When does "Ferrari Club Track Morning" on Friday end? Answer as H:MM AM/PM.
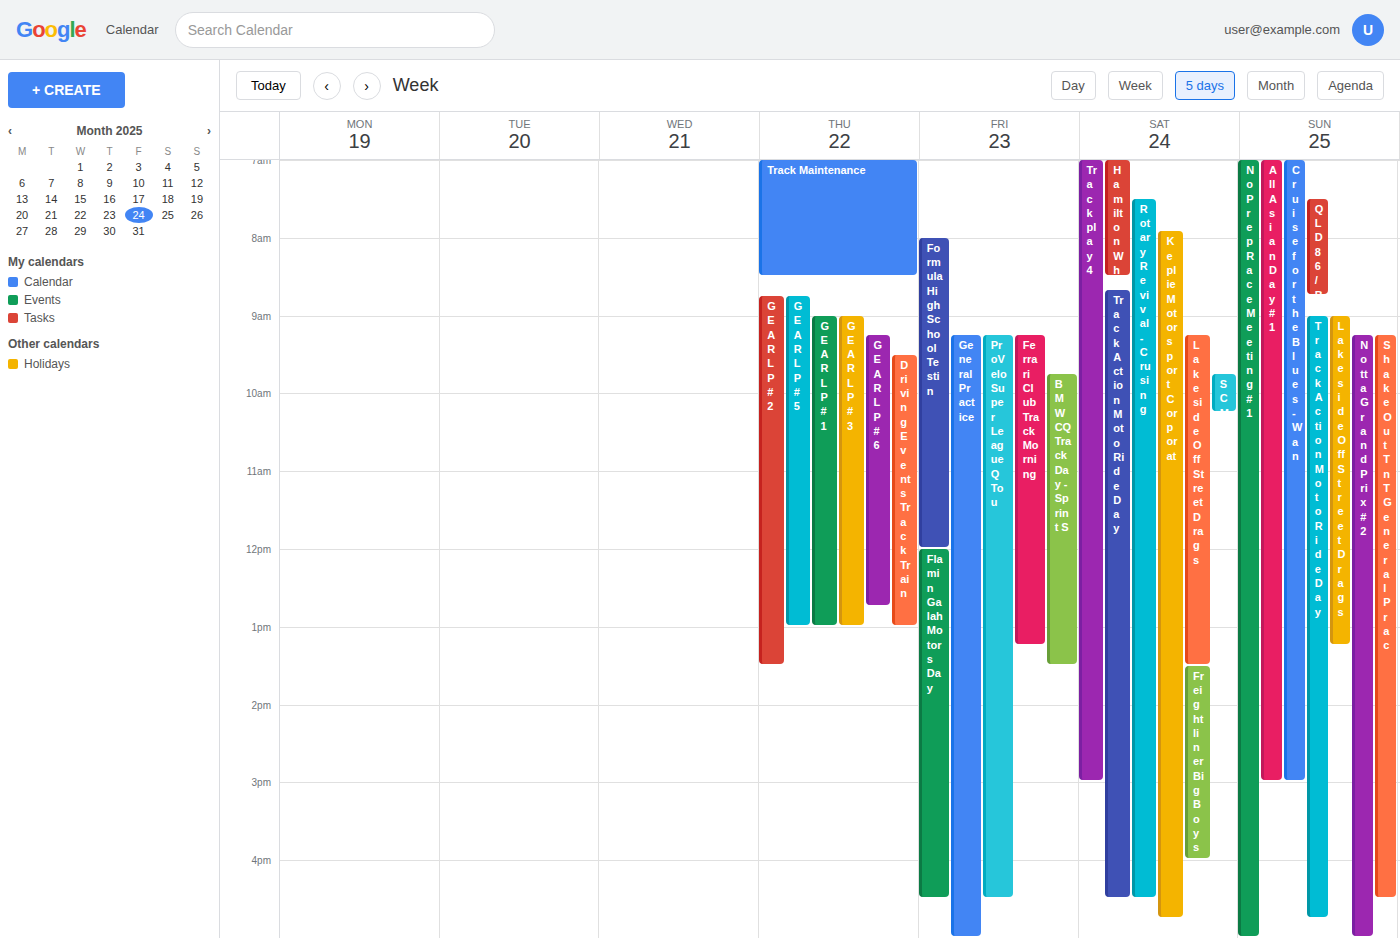
1:15 PM